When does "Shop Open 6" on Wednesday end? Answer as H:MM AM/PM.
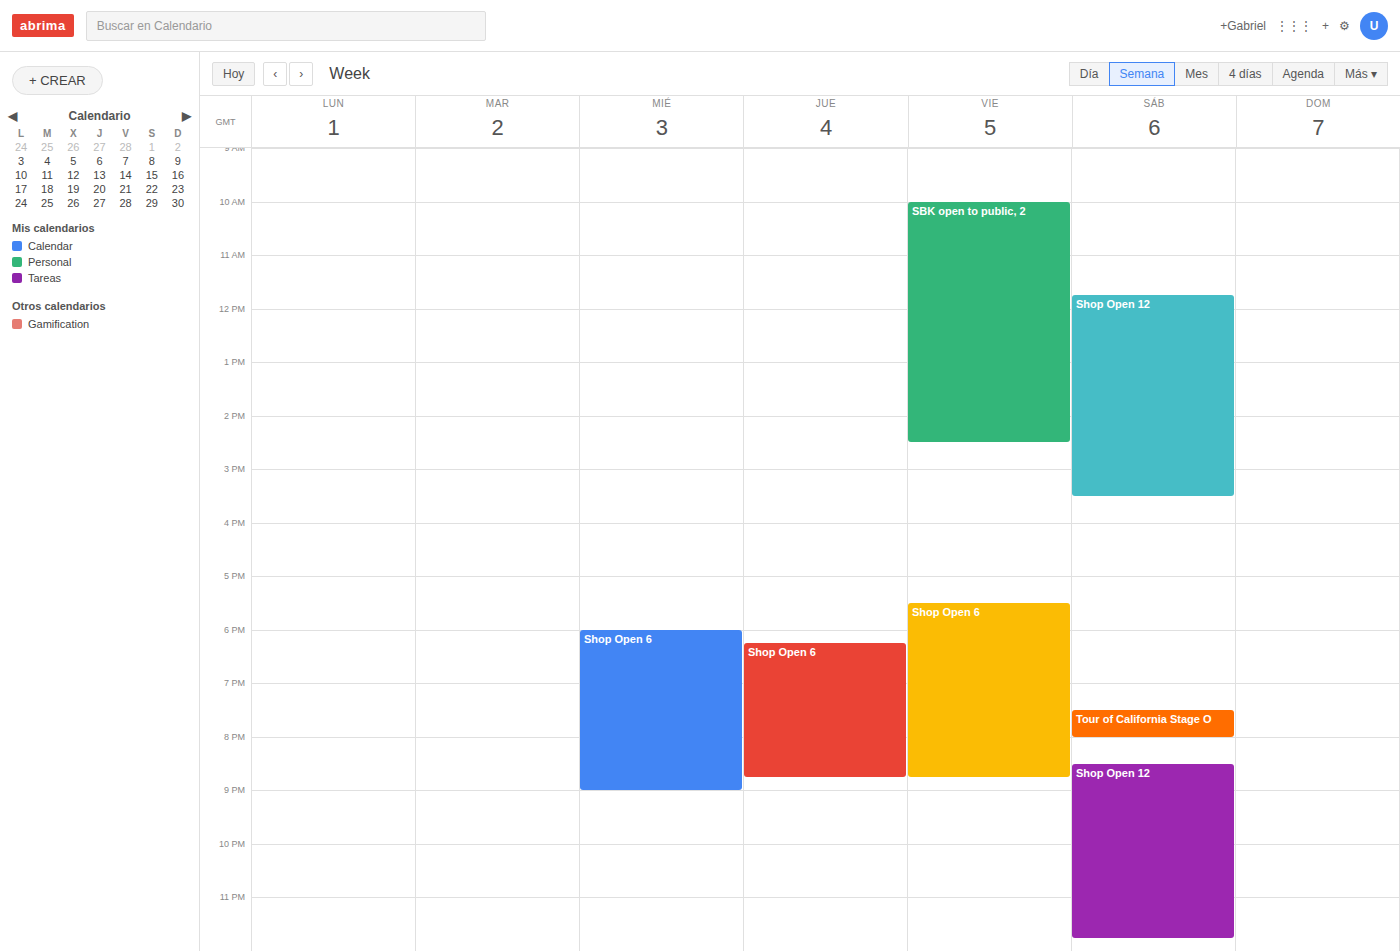
9:00 PM